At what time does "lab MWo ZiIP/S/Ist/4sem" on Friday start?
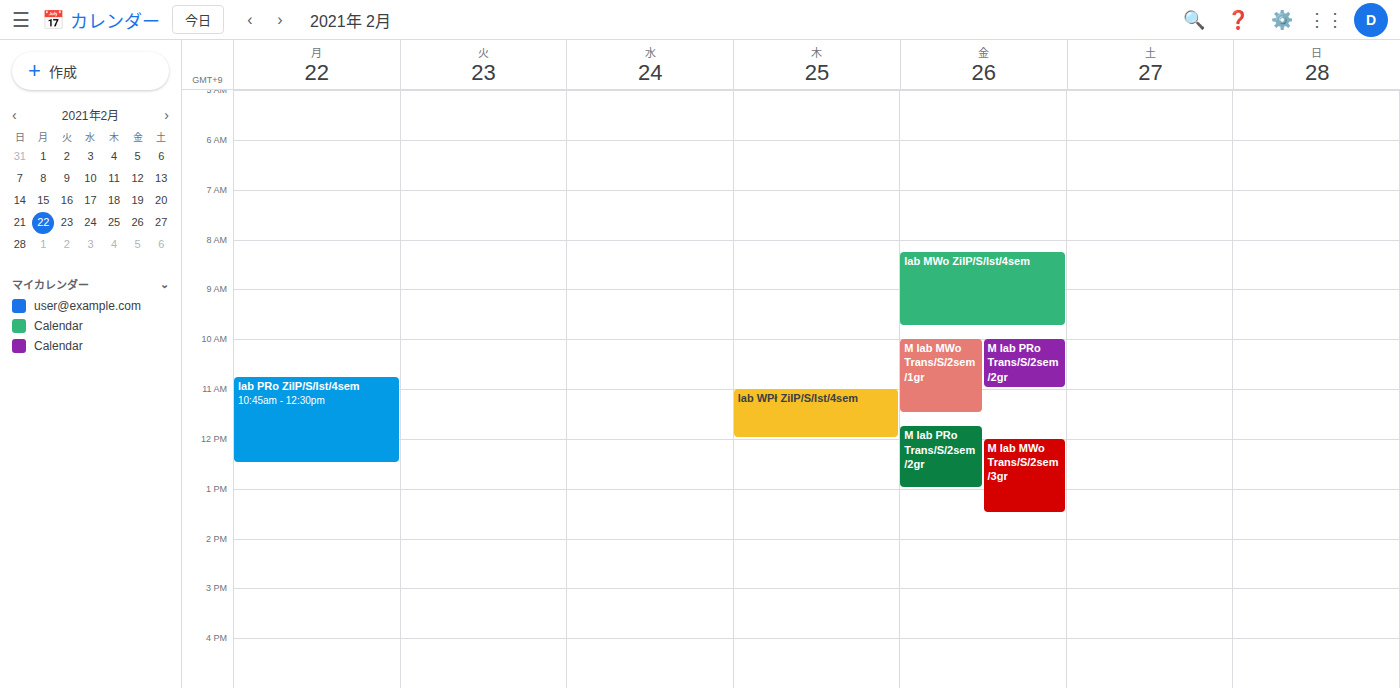
8:15 AM